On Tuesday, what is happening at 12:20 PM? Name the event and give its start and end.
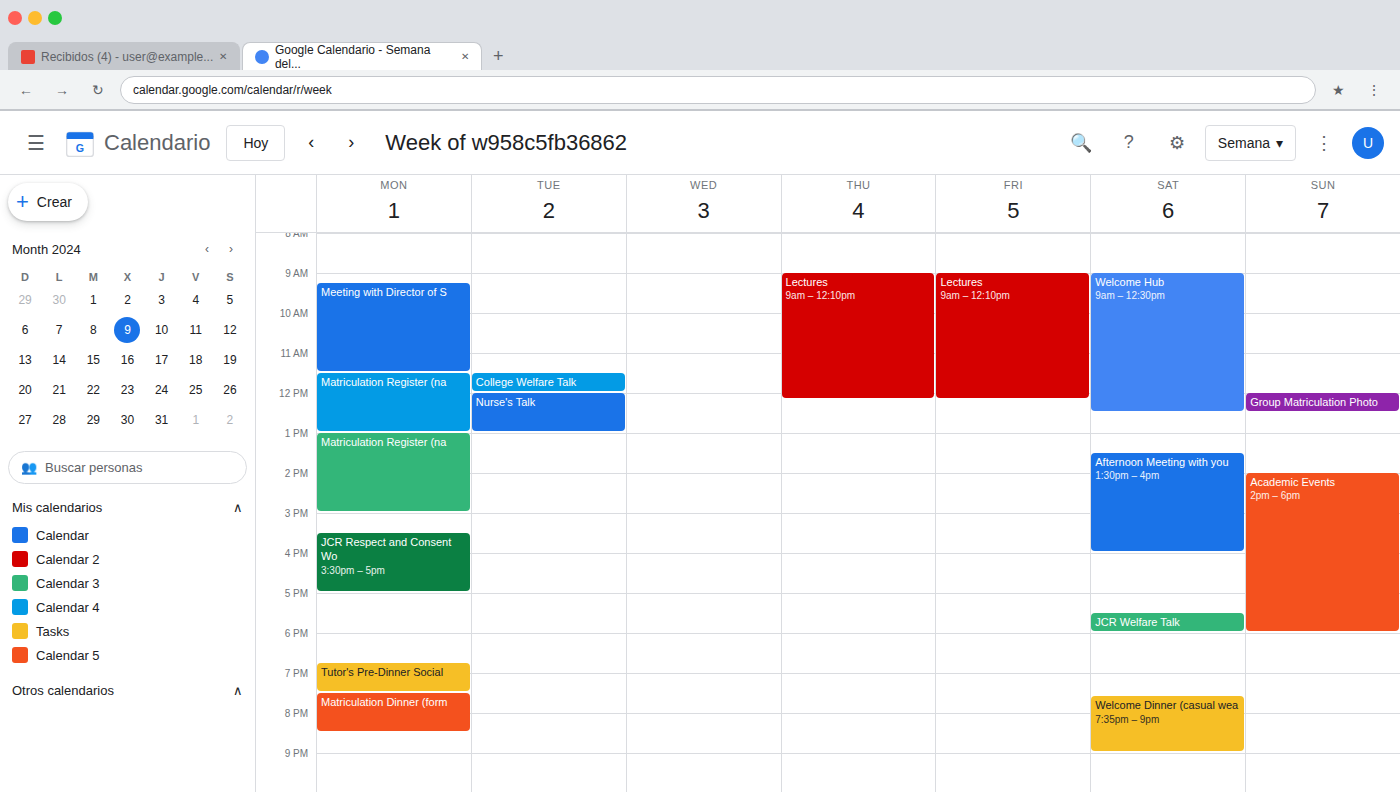
"Nurse's Talk", 12:00 PM to 1:00 PM